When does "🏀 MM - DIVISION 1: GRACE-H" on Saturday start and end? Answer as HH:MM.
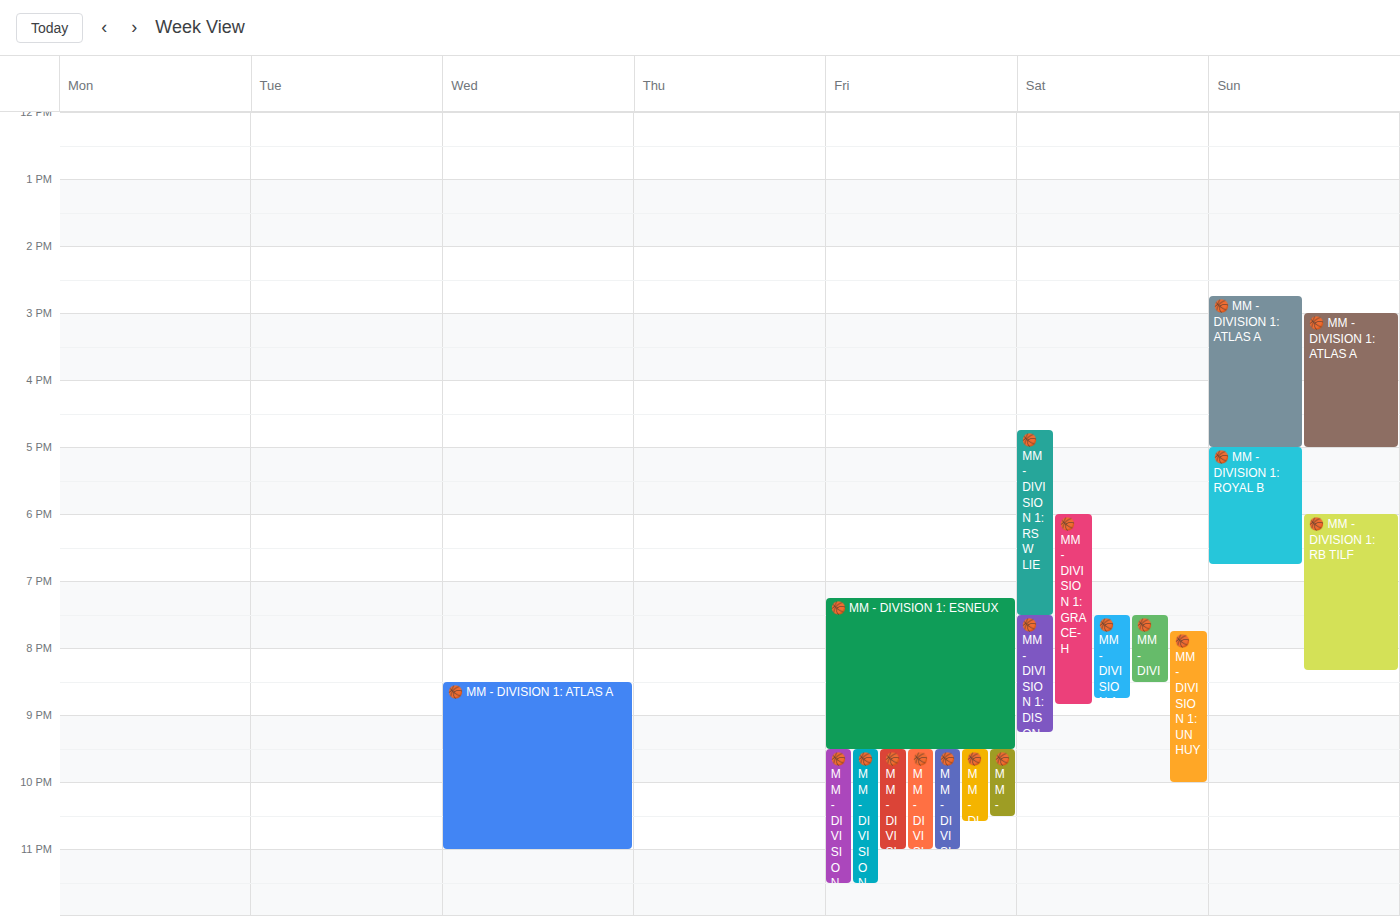
18:00 to 20:50